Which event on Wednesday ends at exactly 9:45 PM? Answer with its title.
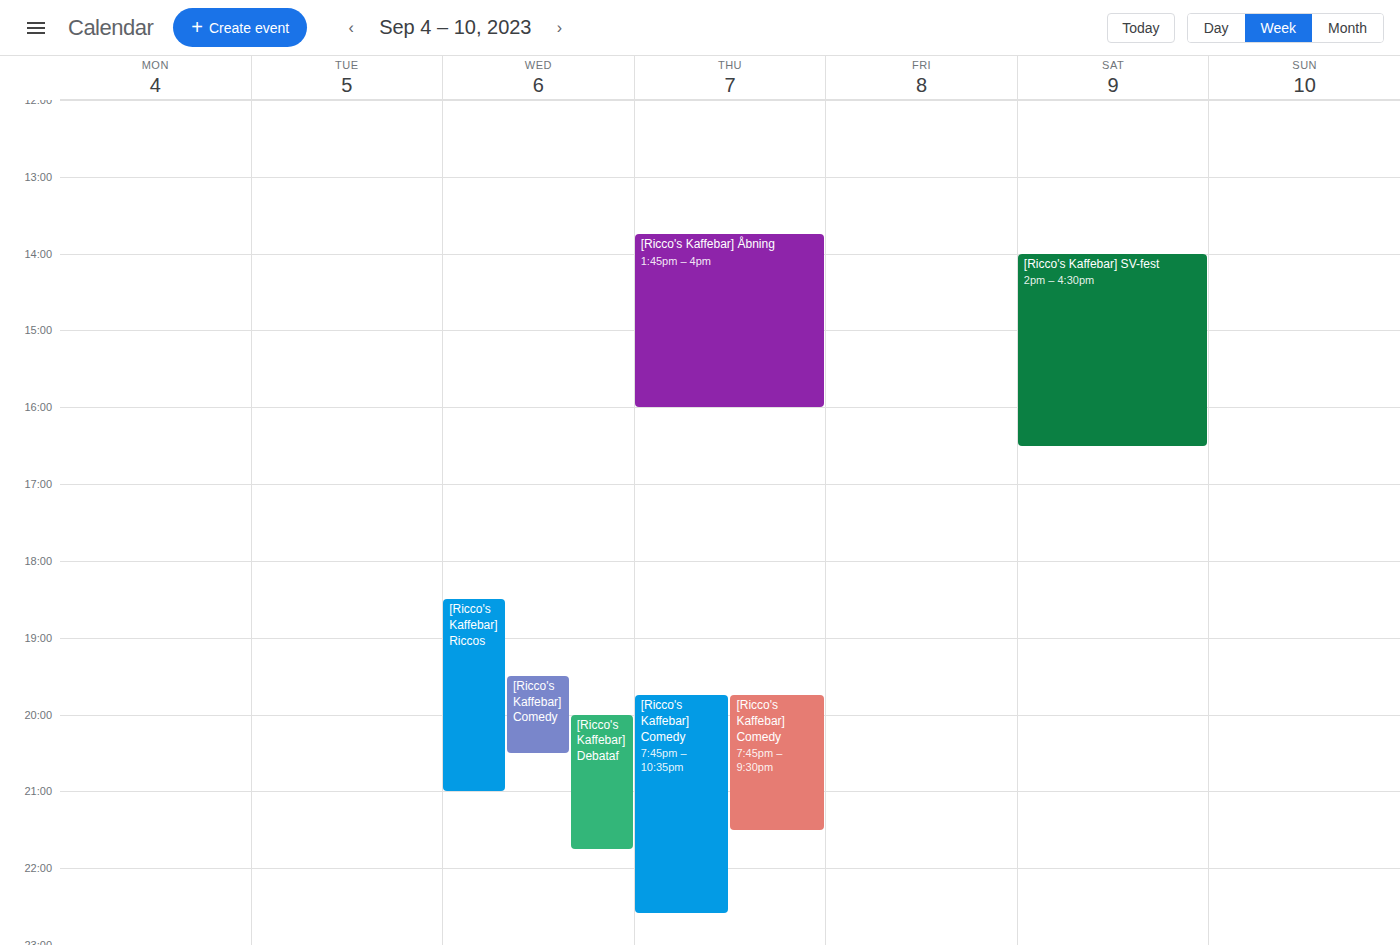
"[Ricco's Kaffebar] Debataf"